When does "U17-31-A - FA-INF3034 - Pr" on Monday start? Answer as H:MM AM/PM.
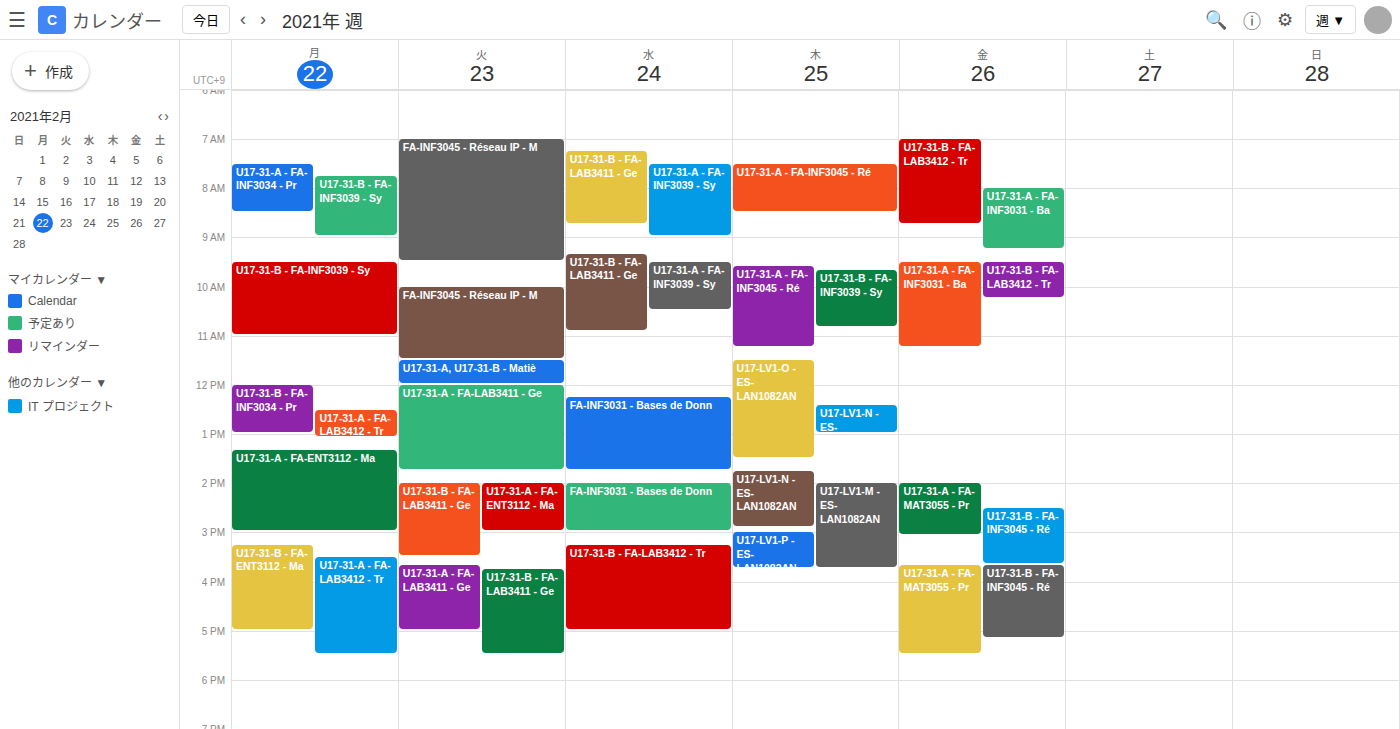
7:30 AM